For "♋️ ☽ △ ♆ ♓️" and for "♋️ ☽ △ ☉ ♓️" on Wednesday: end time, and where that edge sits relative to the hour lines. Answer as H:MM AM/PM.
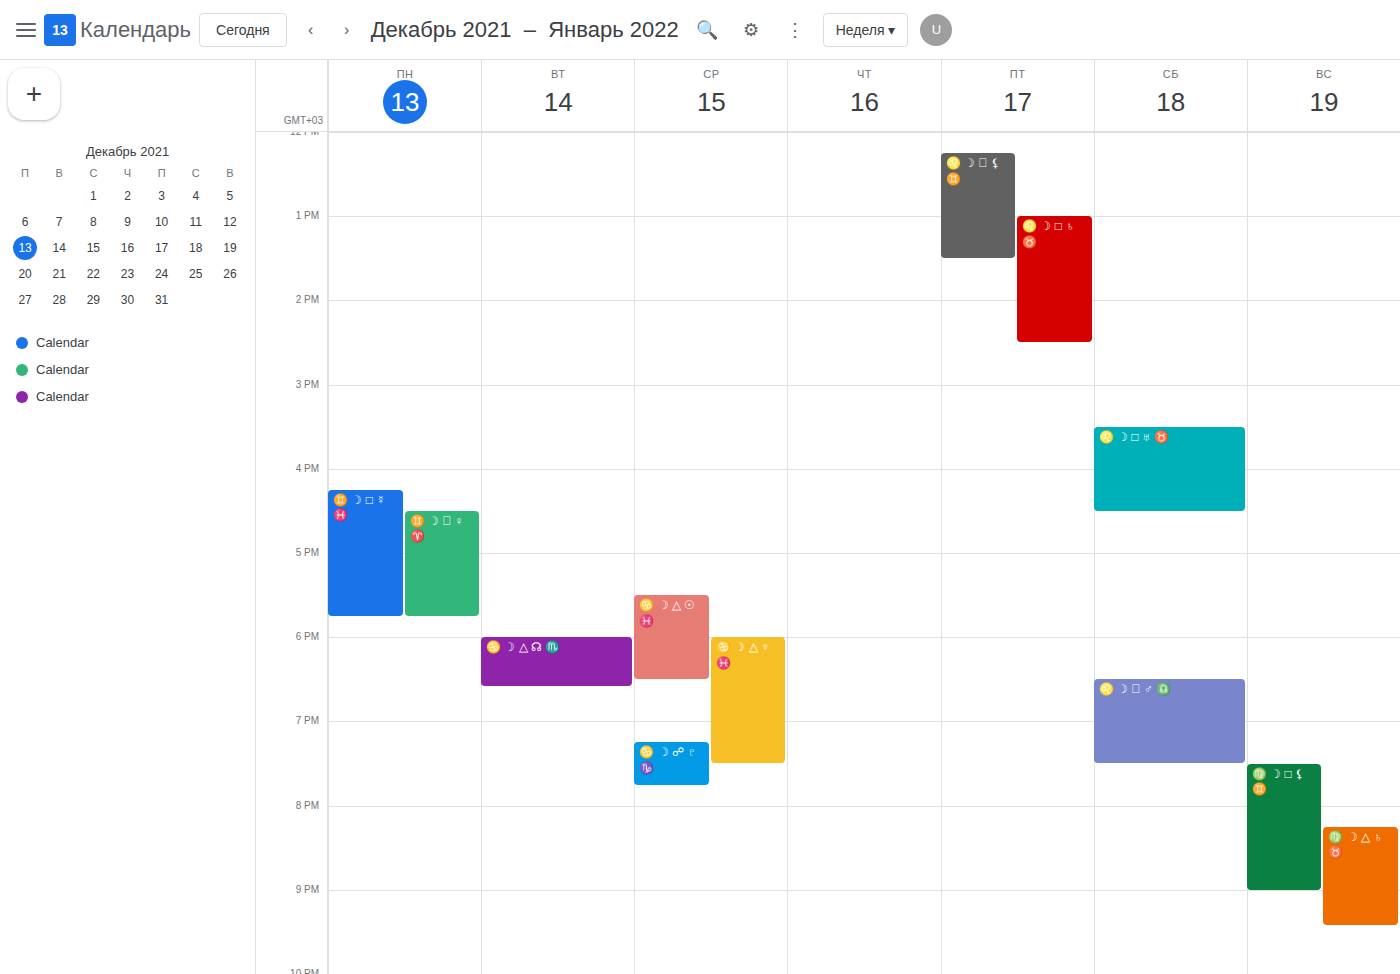
"♋️ ☽ △ ♆ ♓️": 7:30 PM, halfway between the 7 PM and 8 PM lines. "♋️ ☽ △ ☉ ♓️": 6:30 PM, halfway between the 6 PM and 7 PM lines.